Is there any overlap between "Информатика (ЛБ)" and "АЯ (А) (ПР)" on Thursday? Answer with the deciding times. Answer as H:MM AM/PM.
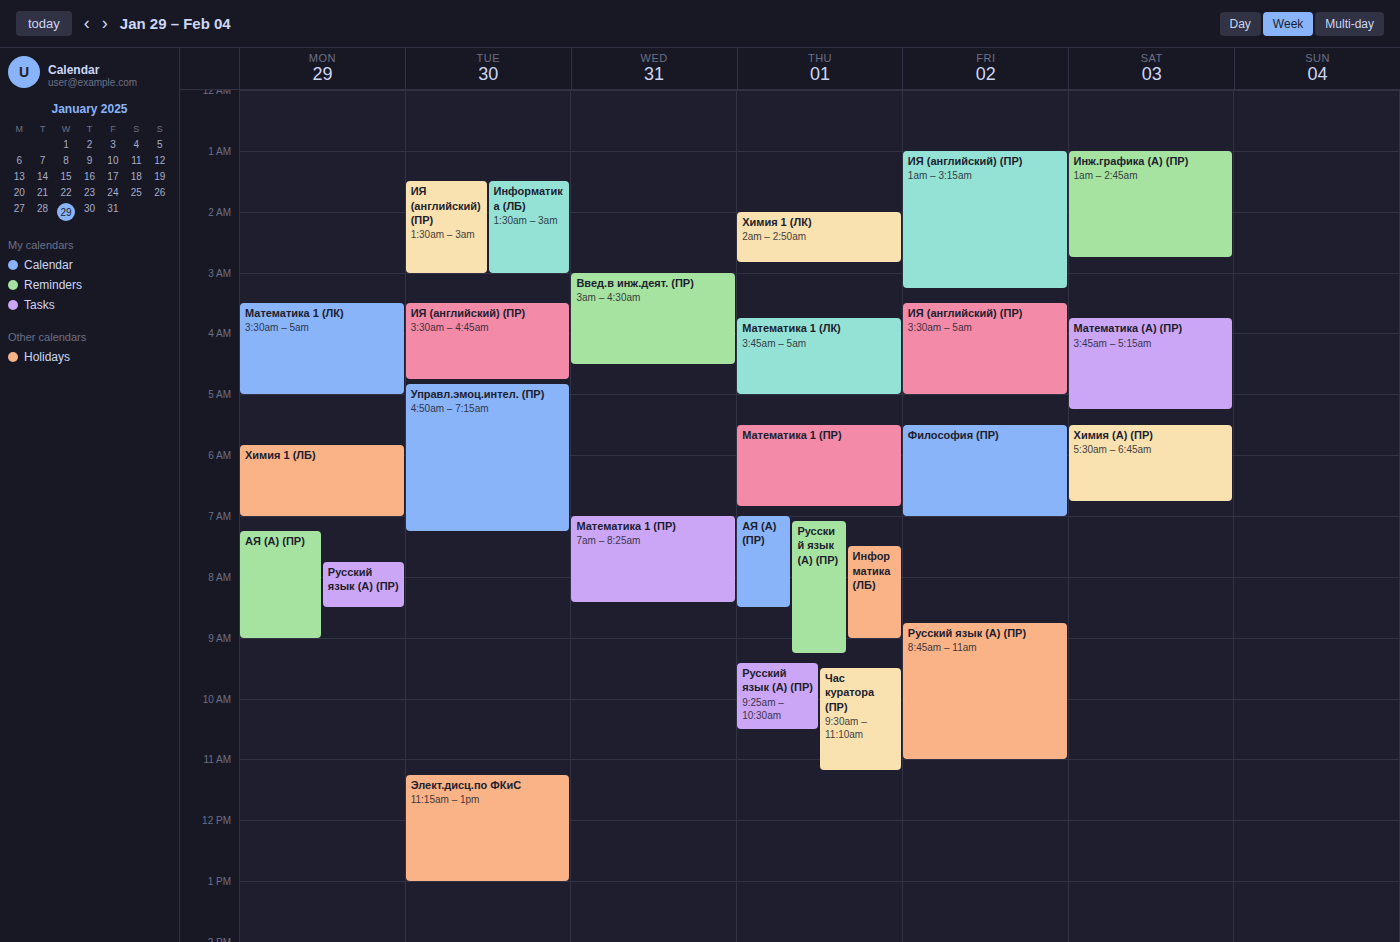
"Информатика (ЛБ)" starts at 7:30 AM, before "АЯ (А) (ПР)" ends at 8:30 AM -- they overlap.